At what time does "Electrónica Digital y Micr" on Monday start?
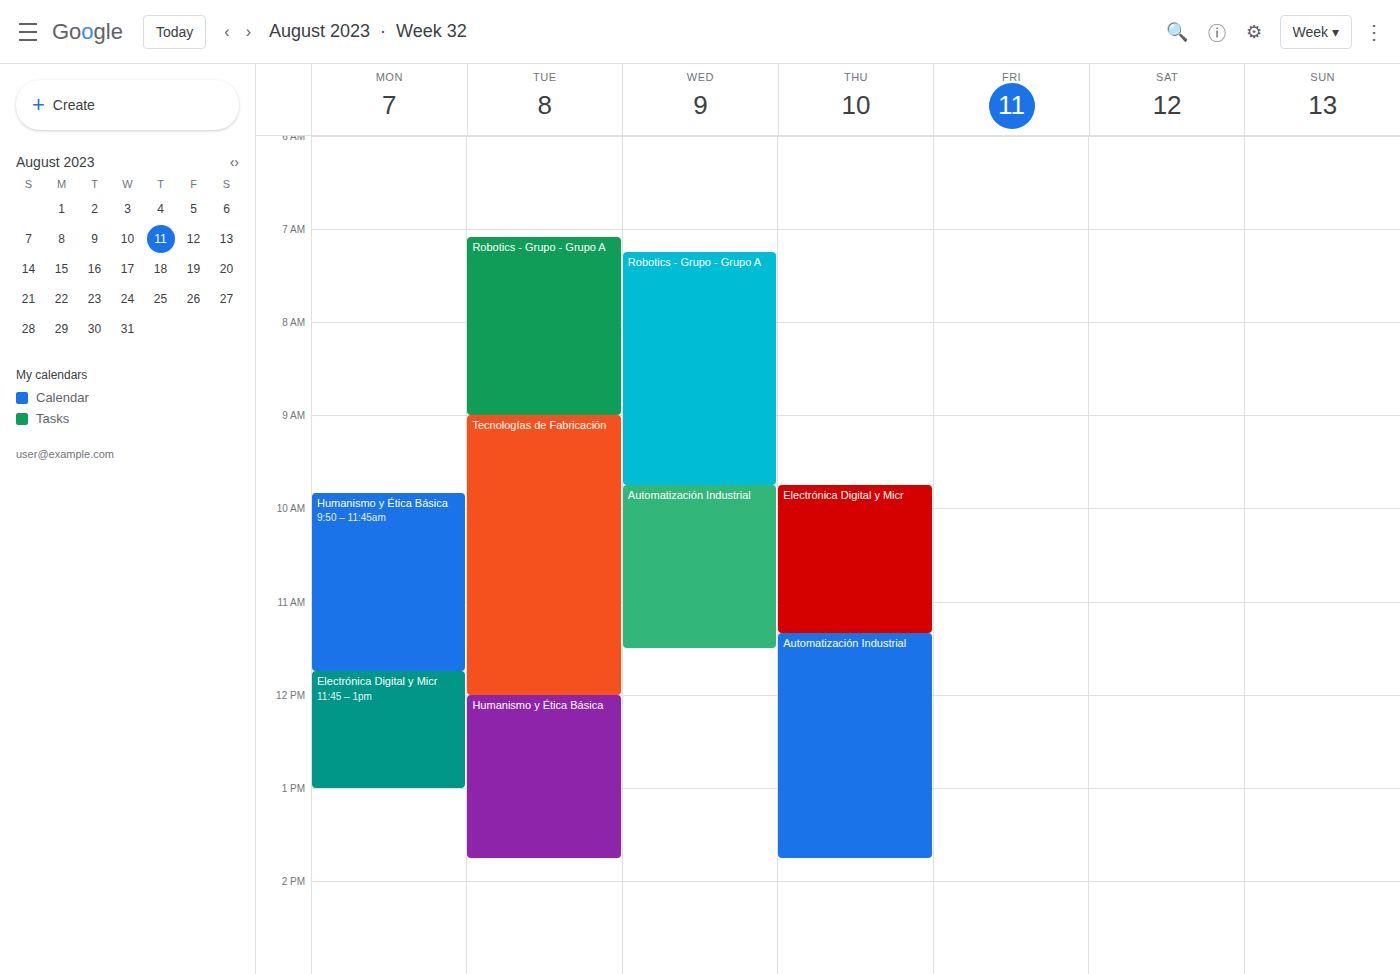
11:45 AM